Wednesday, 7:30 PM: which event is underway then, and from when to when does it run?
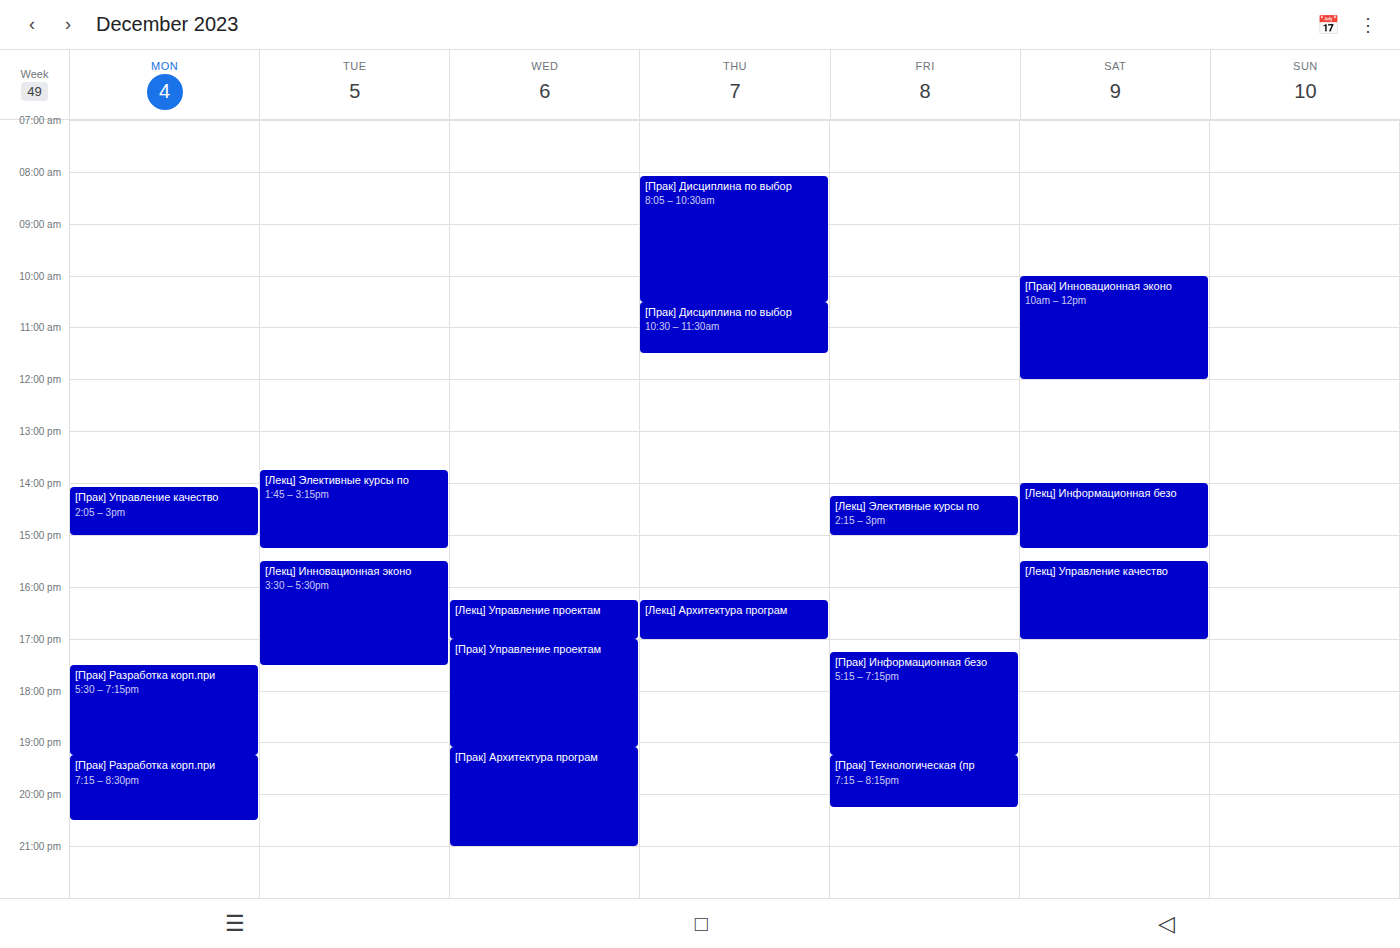
"[Прак] Архитектура програм", 7:05 PM to 9:00 PM